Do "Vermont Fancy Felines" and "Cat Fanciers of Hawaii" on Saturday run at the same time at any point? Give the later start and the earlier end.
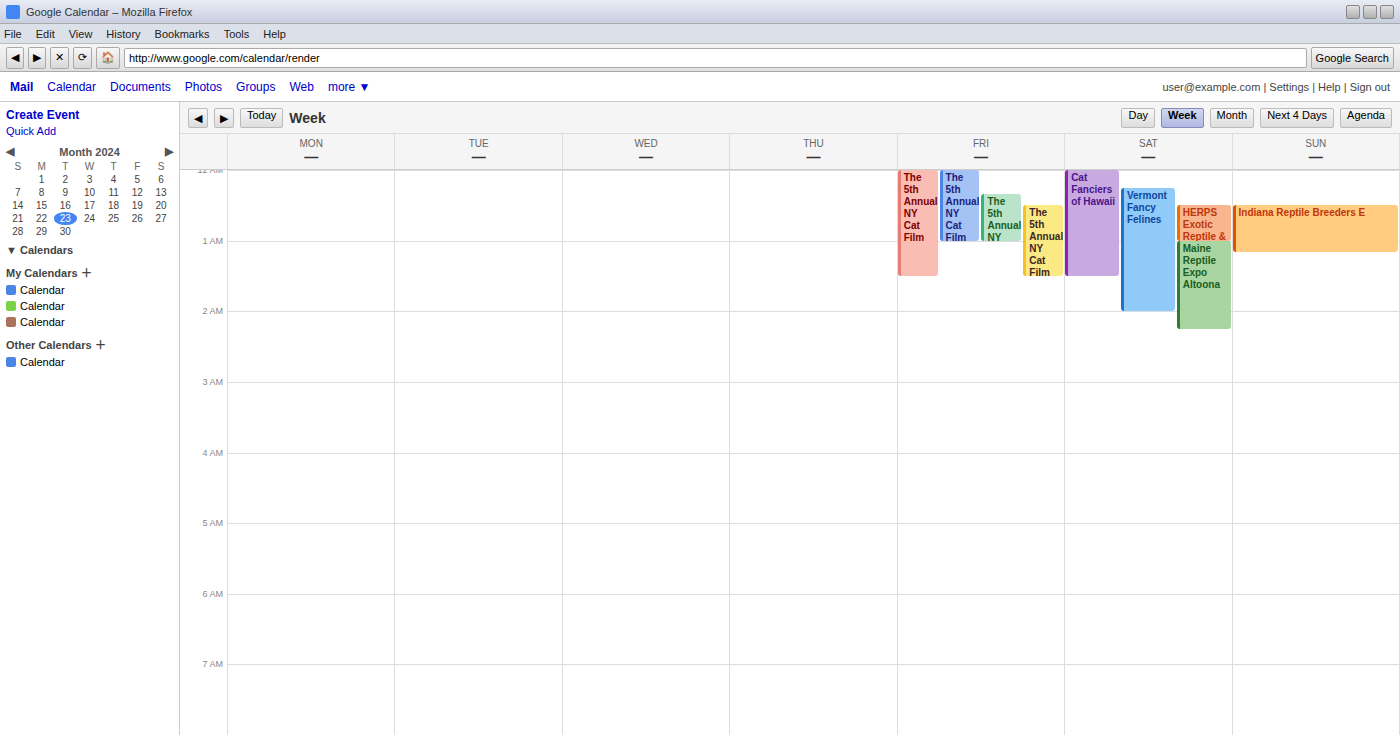
"Vermont Fancy Felines" starts at 12:15 AM, before "Cat Fanciers of Hawaii" ends at 1:30 AM -- they overlap.